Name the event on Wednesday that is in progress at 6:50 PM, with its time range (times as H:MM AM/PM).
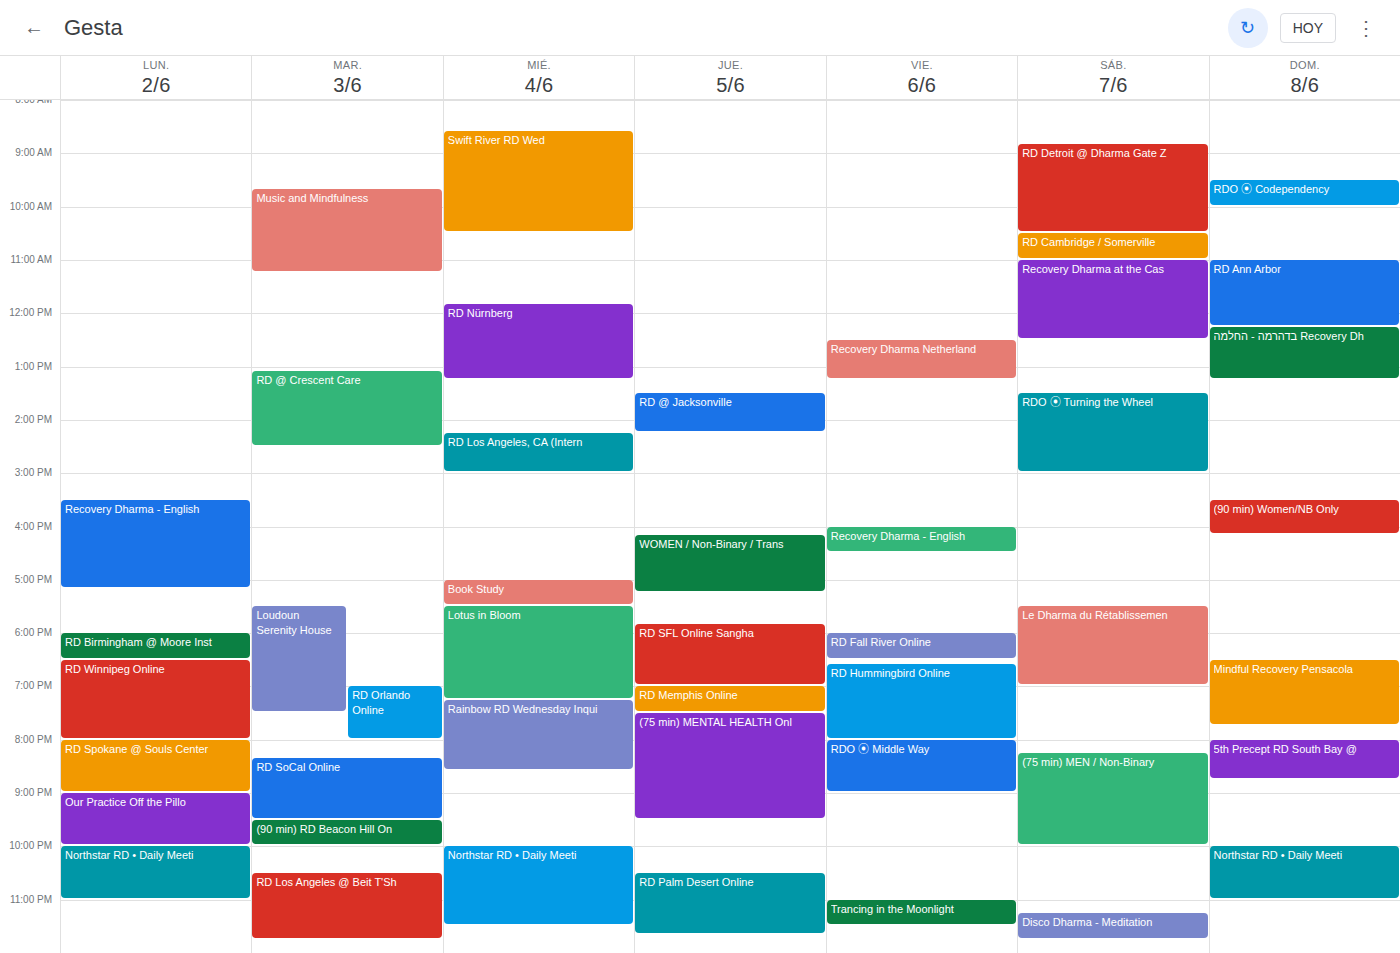
"Lotus in Bloom", 5:30 PM to 7:15 PM